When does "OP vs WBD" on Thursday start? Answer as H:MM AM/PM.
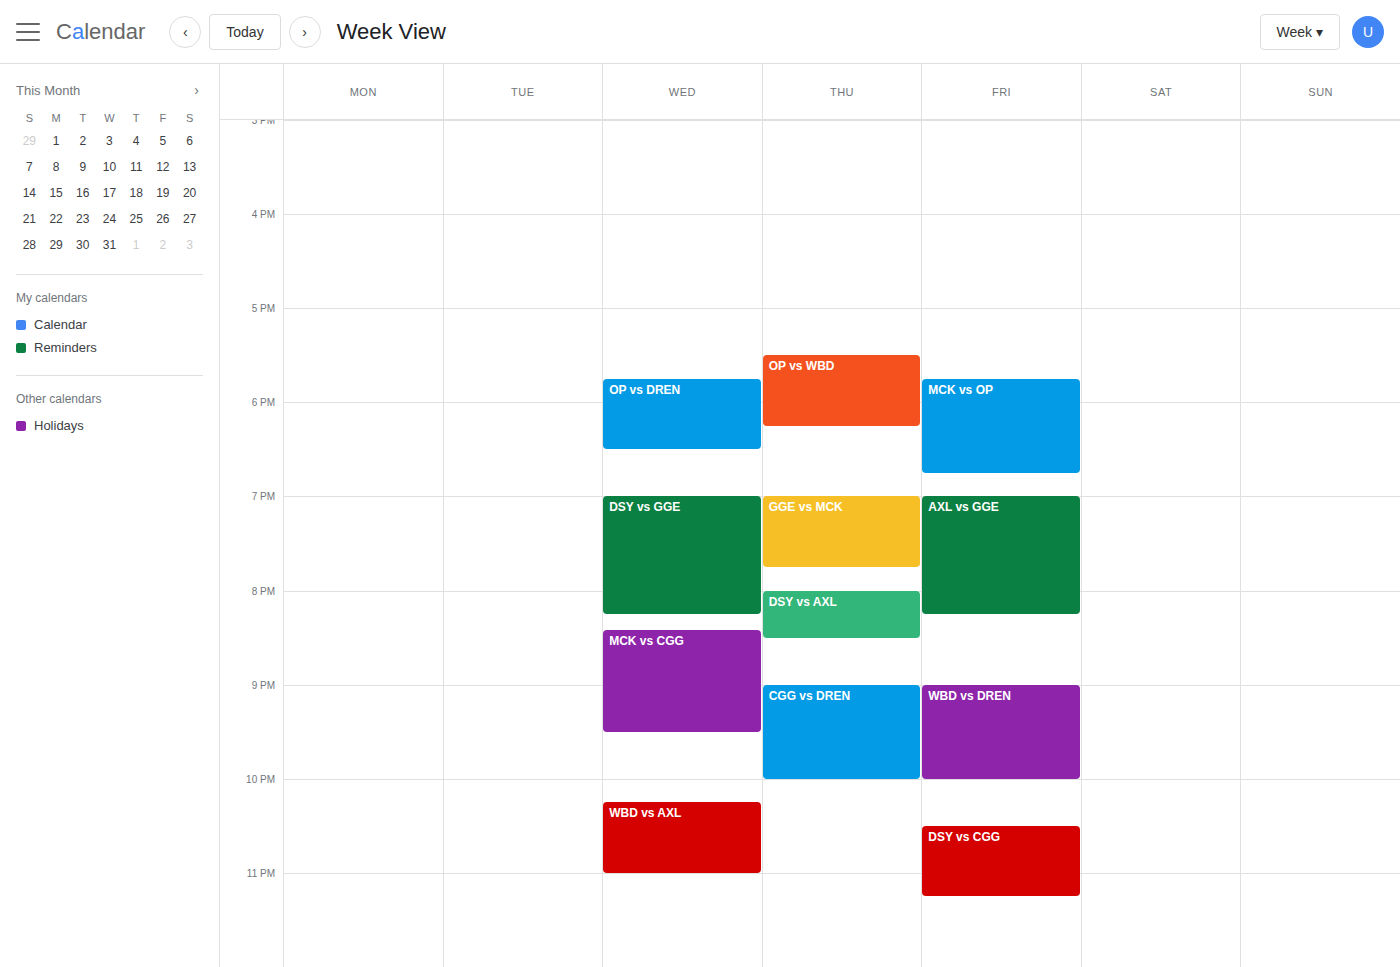
5:30 PM